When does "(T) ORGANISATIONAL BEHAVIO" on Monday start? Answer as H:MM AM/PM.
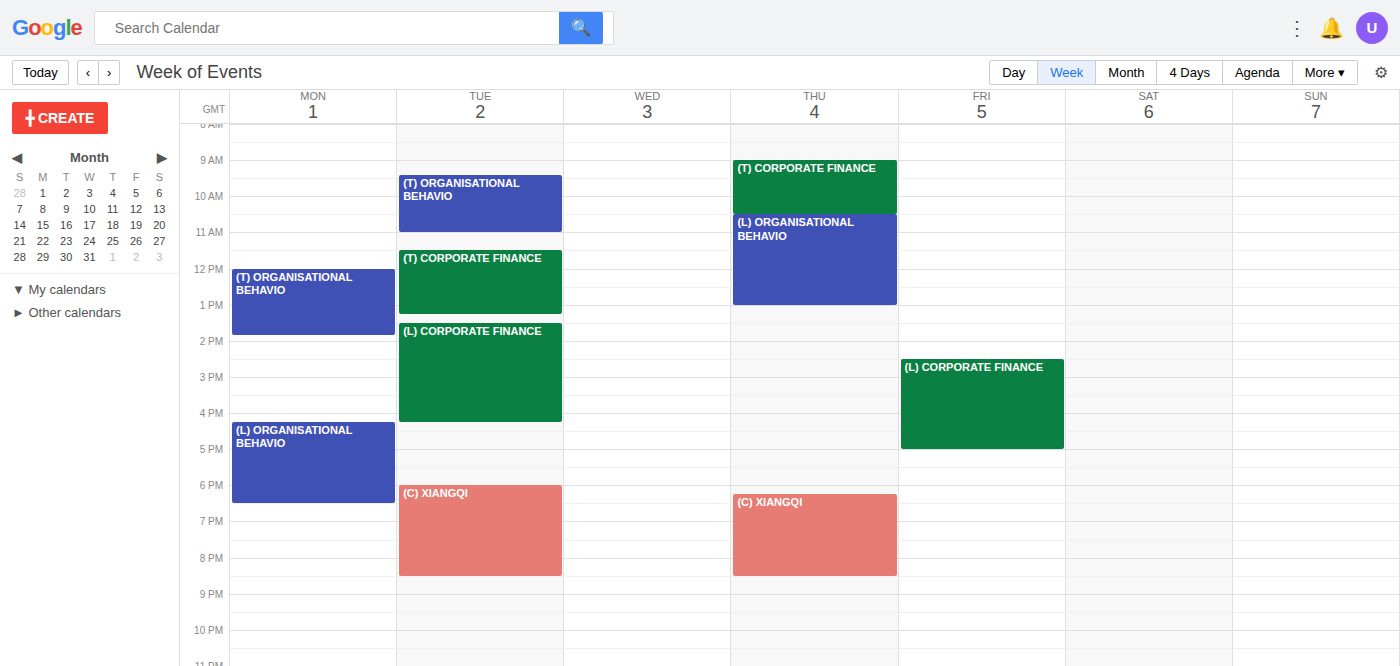
12:00 PM